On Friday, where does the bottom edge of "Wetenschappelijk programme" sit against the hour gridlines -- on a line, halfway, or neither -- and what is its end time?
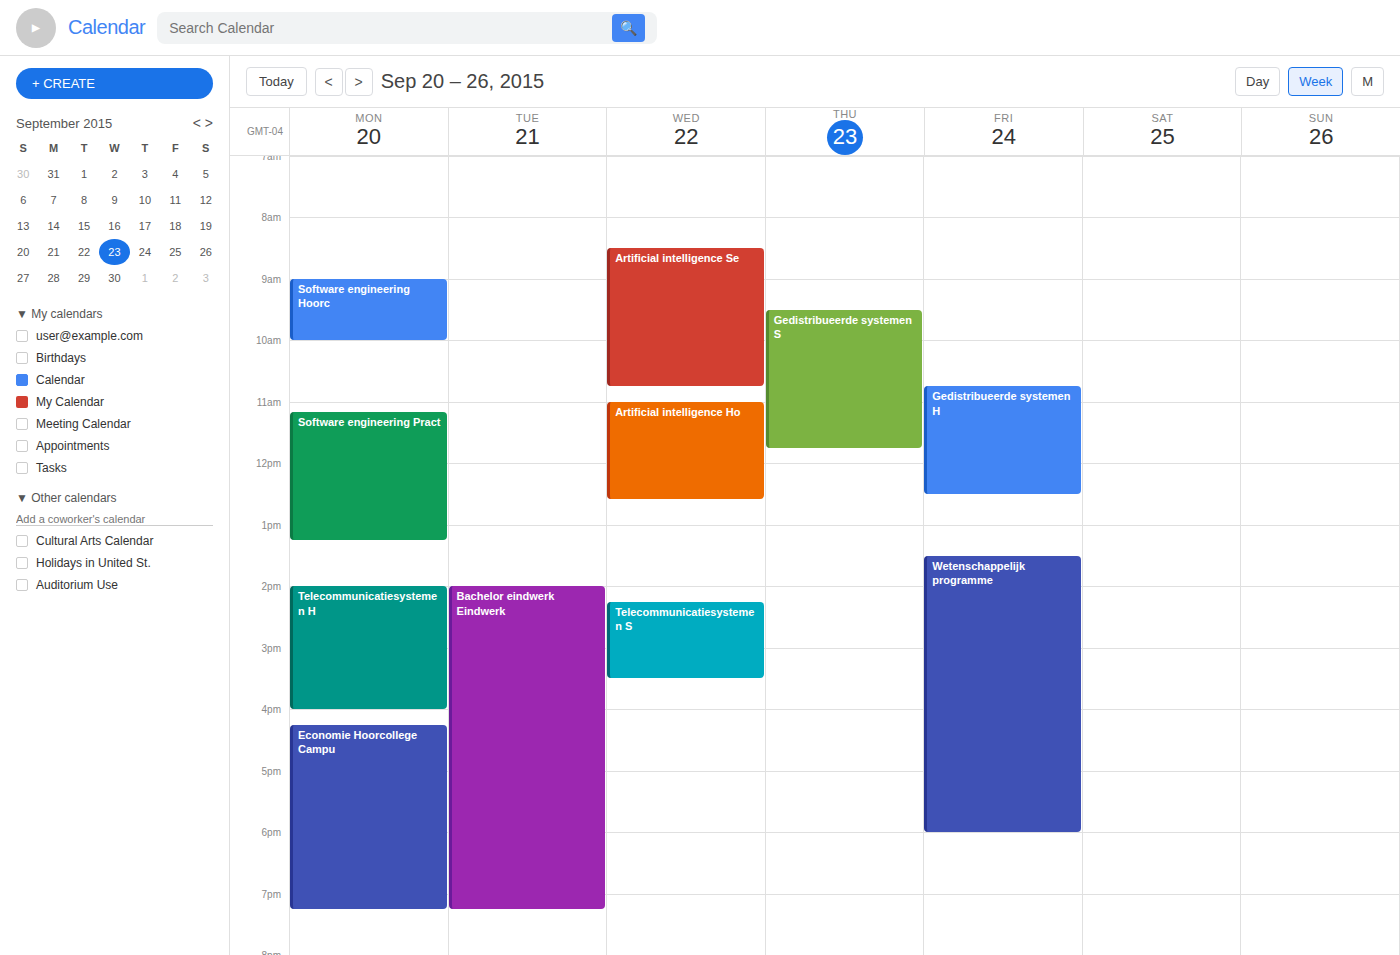
6:00 PM -- exactly on the 6 PM line.